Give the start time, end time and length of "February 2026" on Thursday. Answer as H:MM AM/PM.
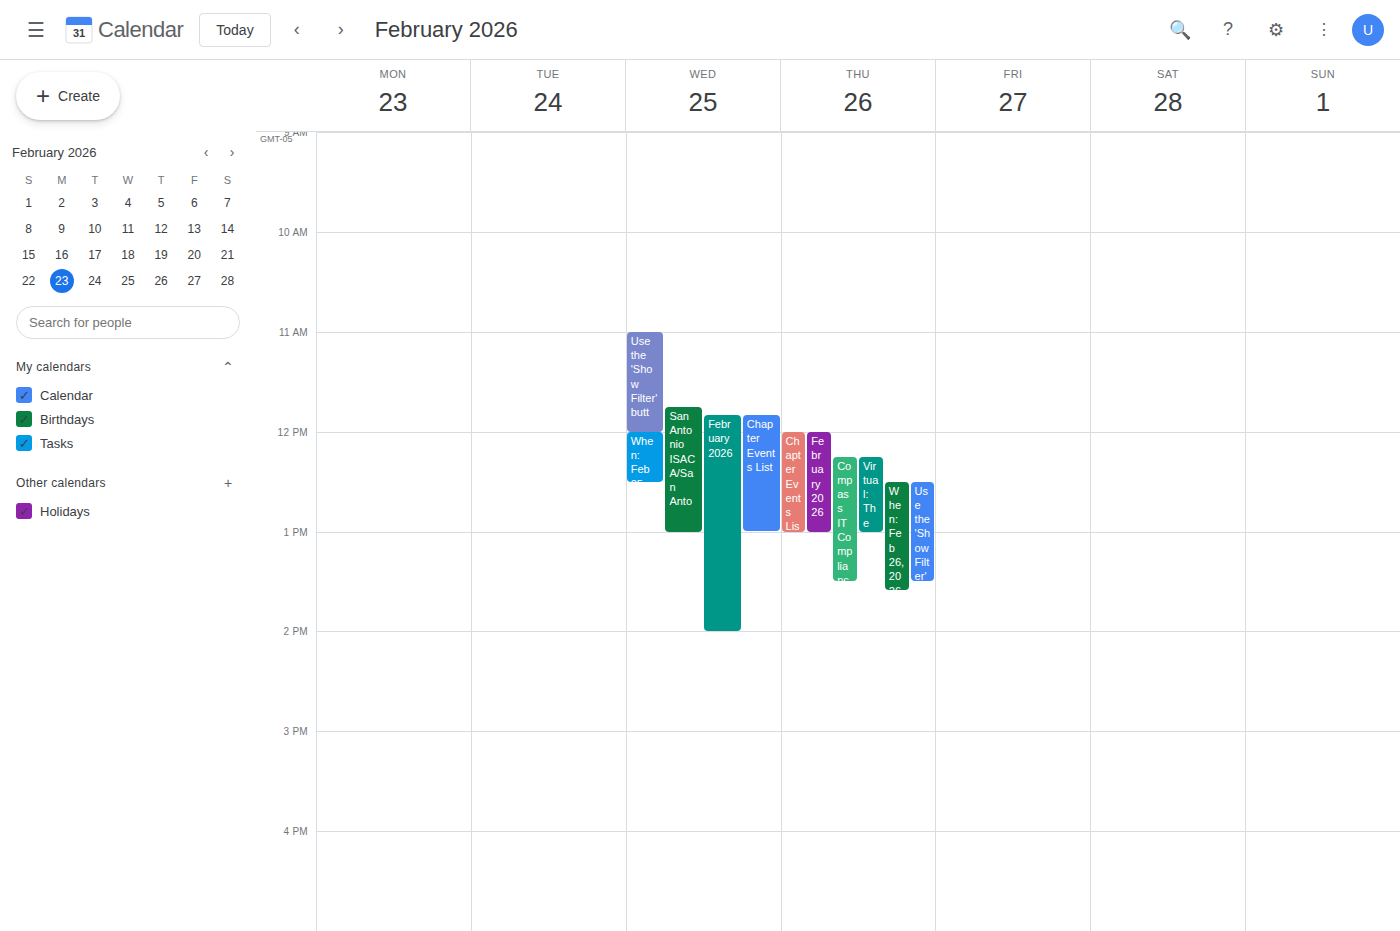
12:00 PM to 1:00 PM, 1 hour